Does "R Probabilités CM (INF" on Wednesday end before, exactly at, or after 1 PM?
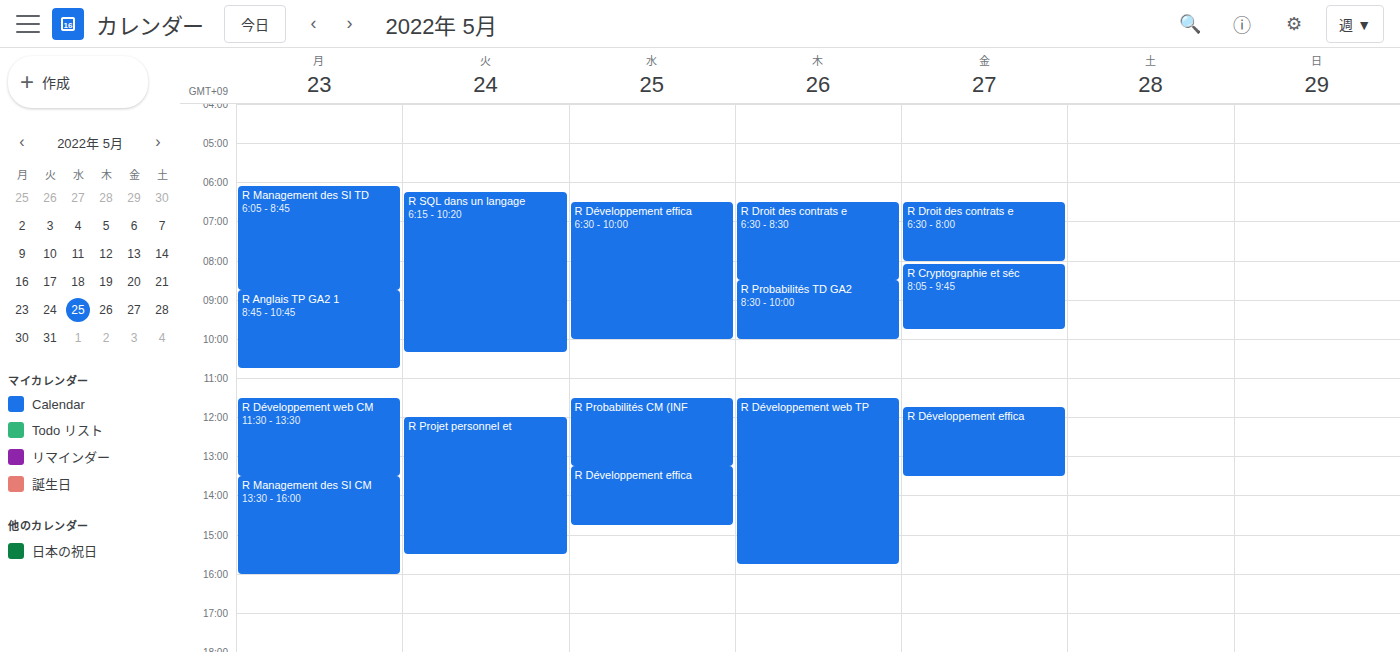
1:15 PM -- after 1 PM, 15 minutes below the 1 PM line.